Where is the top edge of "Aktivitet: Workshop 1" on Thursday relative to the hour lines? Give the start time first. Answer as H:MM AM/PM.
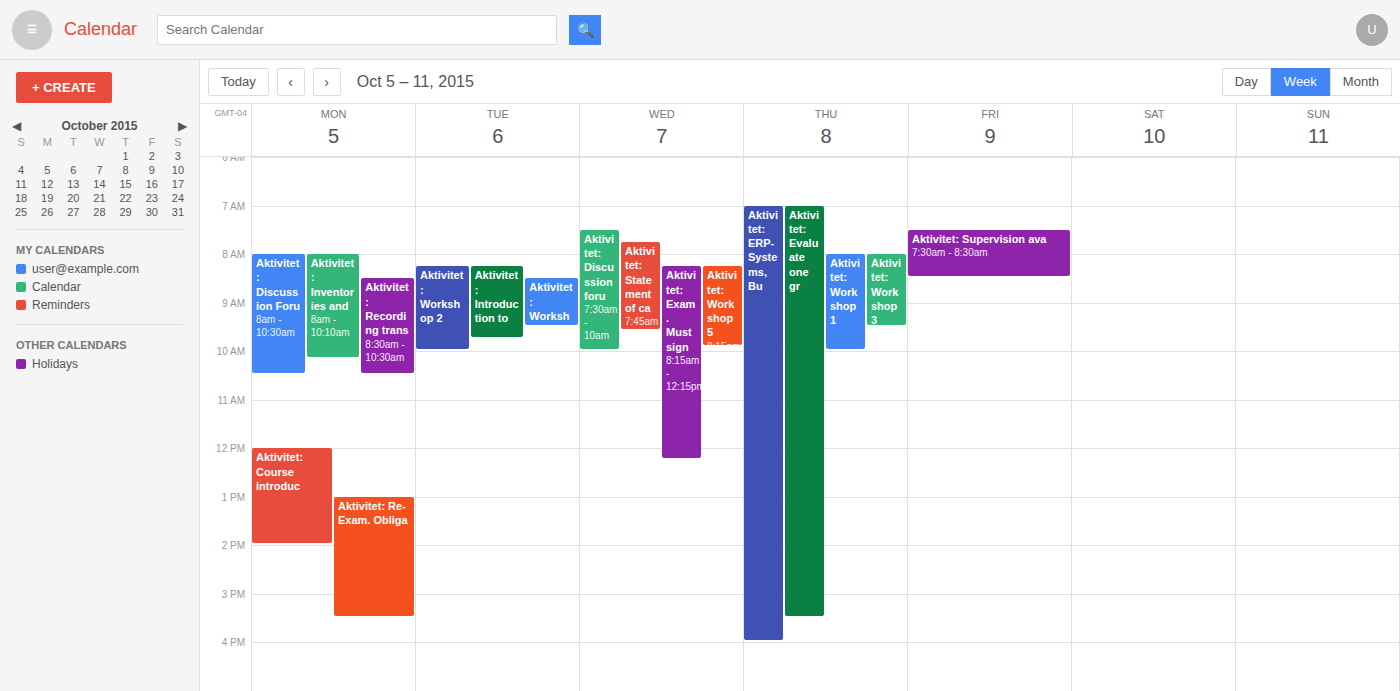
8:00 AM -- exactly on the 8 AM line.